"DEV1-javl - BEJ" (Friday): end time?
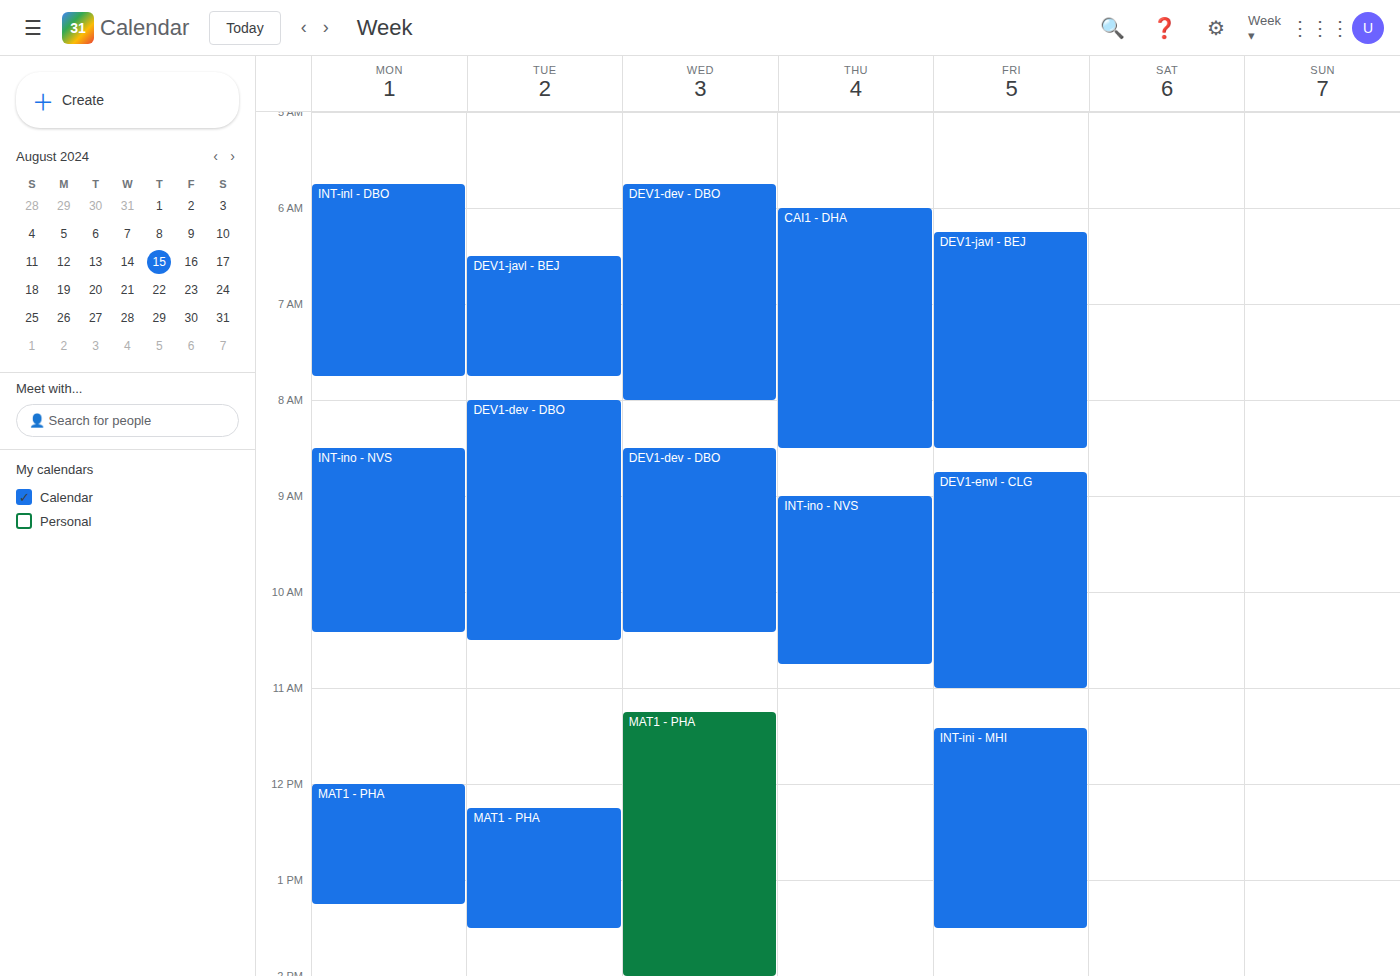
8:30 AM